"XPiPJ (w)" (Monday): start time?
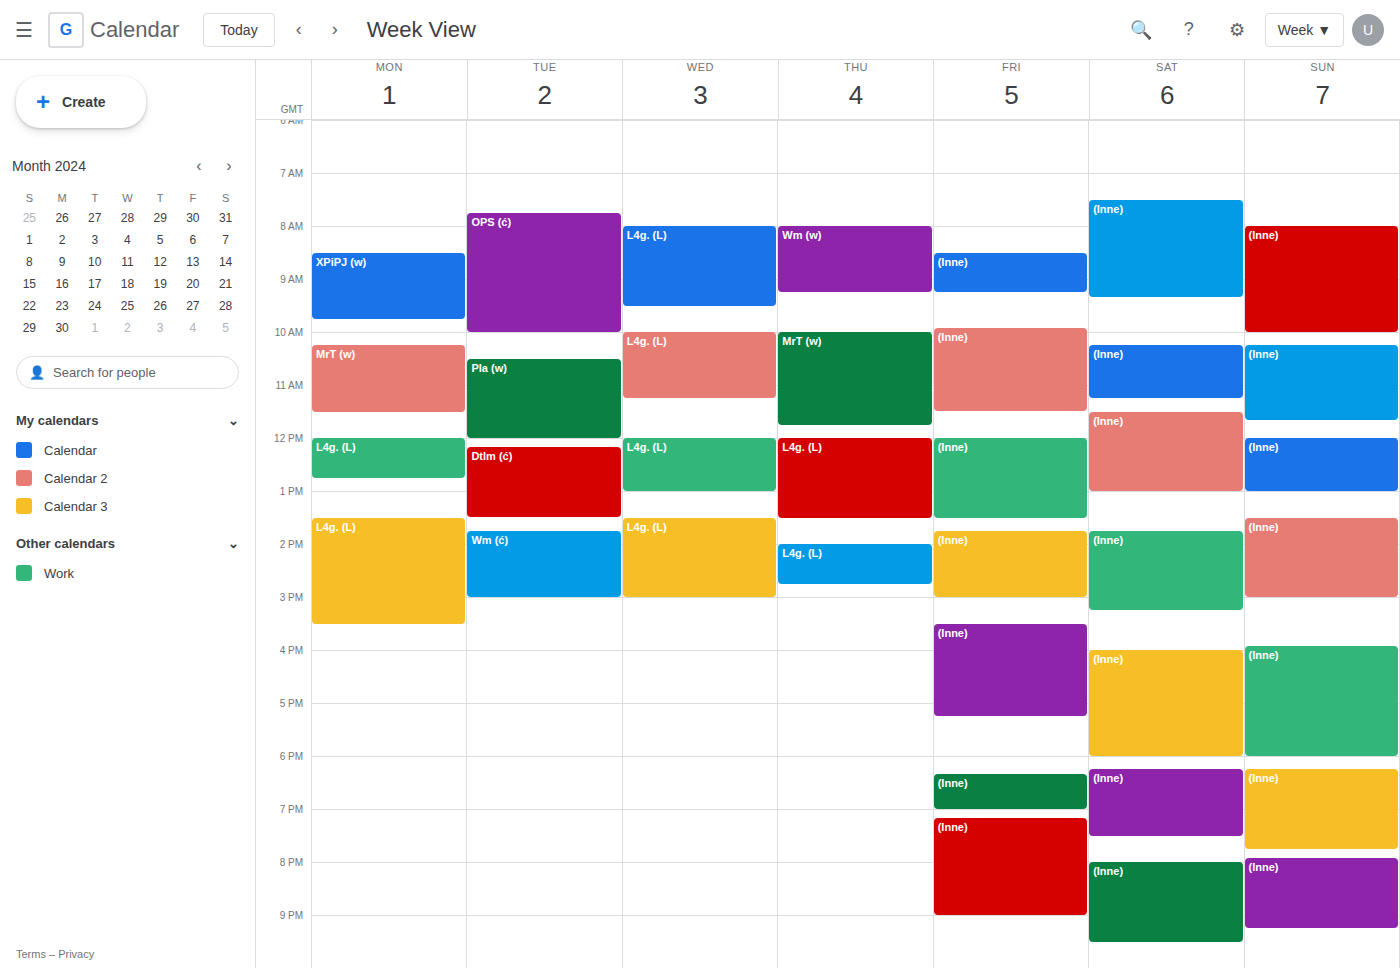
8:30 AM